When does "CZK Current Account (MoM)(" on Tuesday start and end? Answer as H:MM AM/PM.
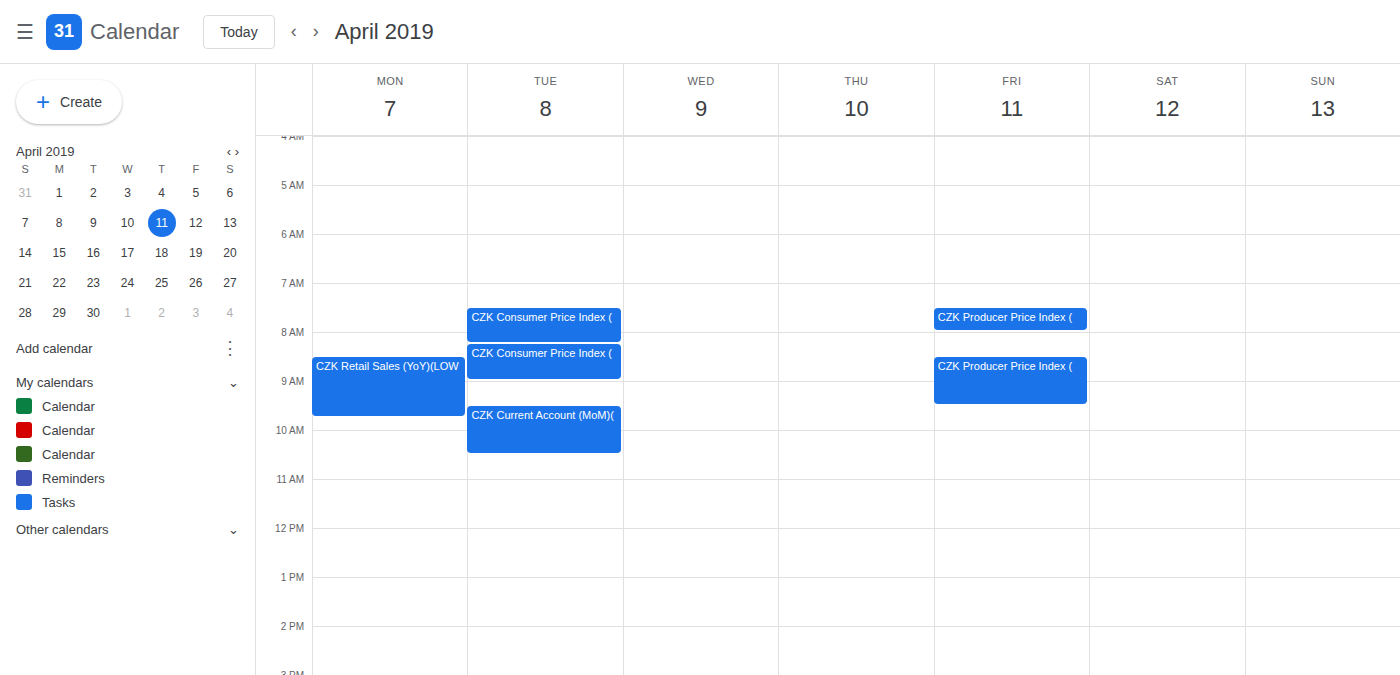
9:30 AM to 10:30 AM